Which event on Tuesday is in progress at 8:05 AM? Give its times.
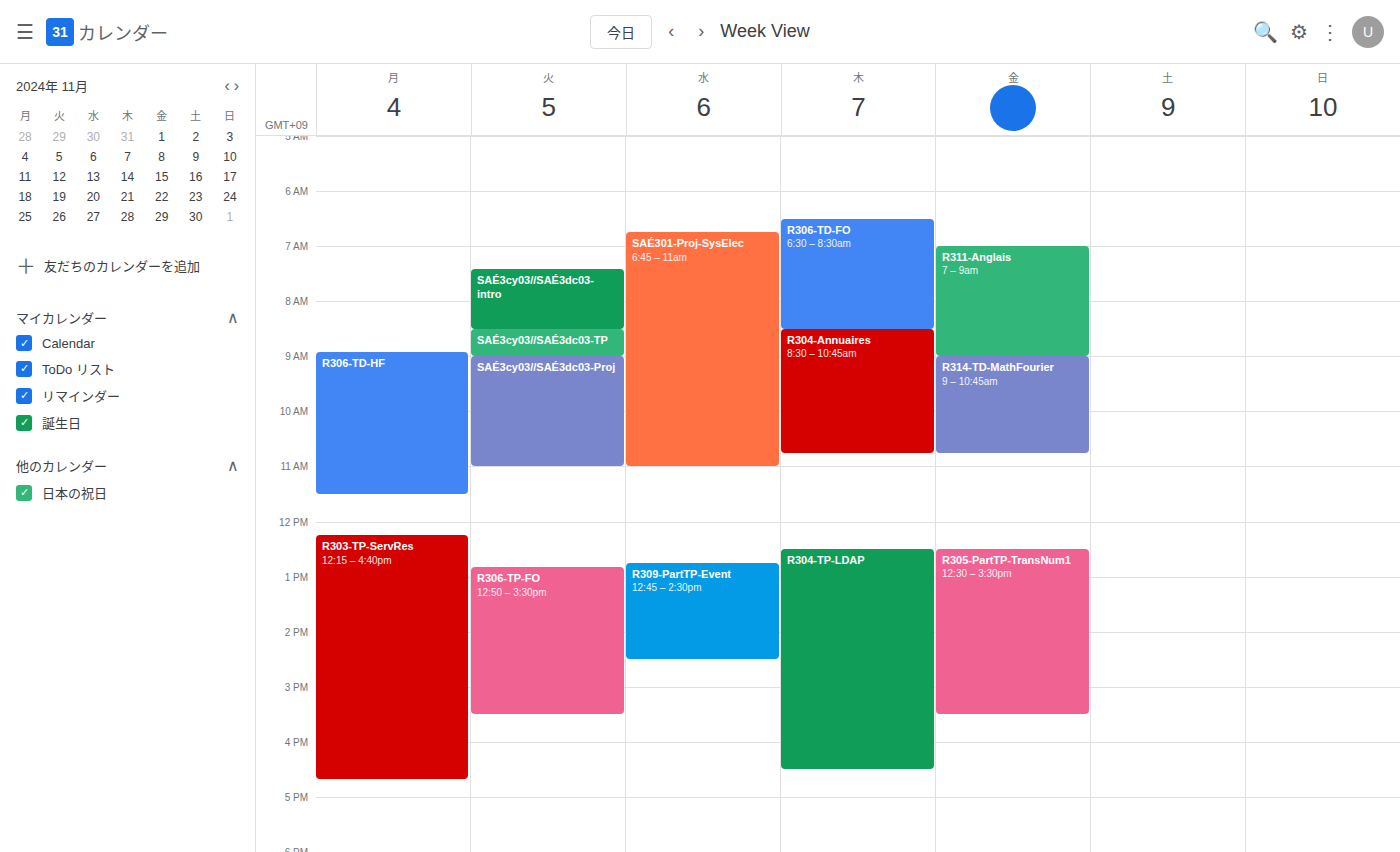
"SAÉ3cy03//SAÉ3dc03-intro", 7:25 AM to 8:30 AM